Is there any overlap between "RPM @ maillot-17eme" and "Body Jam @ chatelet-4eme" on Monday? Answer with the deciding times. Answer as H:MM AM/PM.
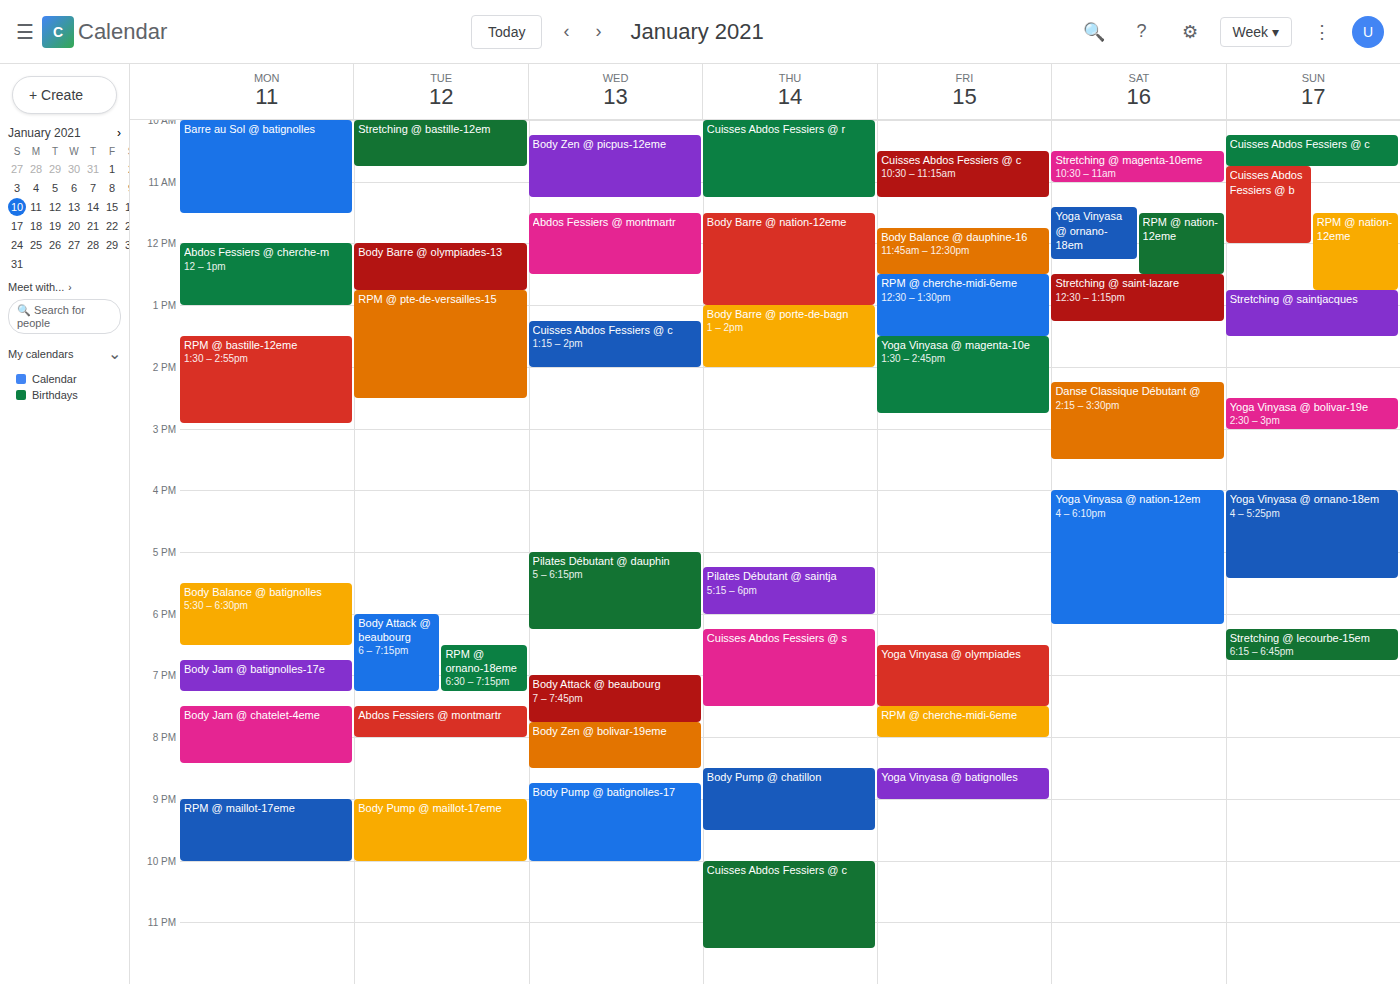
"Body Jam @ chatelet-4eme" ends at 8:25 PM and "RPM @ maillot-17eme" starts at 9:00 PM -- no overlap.